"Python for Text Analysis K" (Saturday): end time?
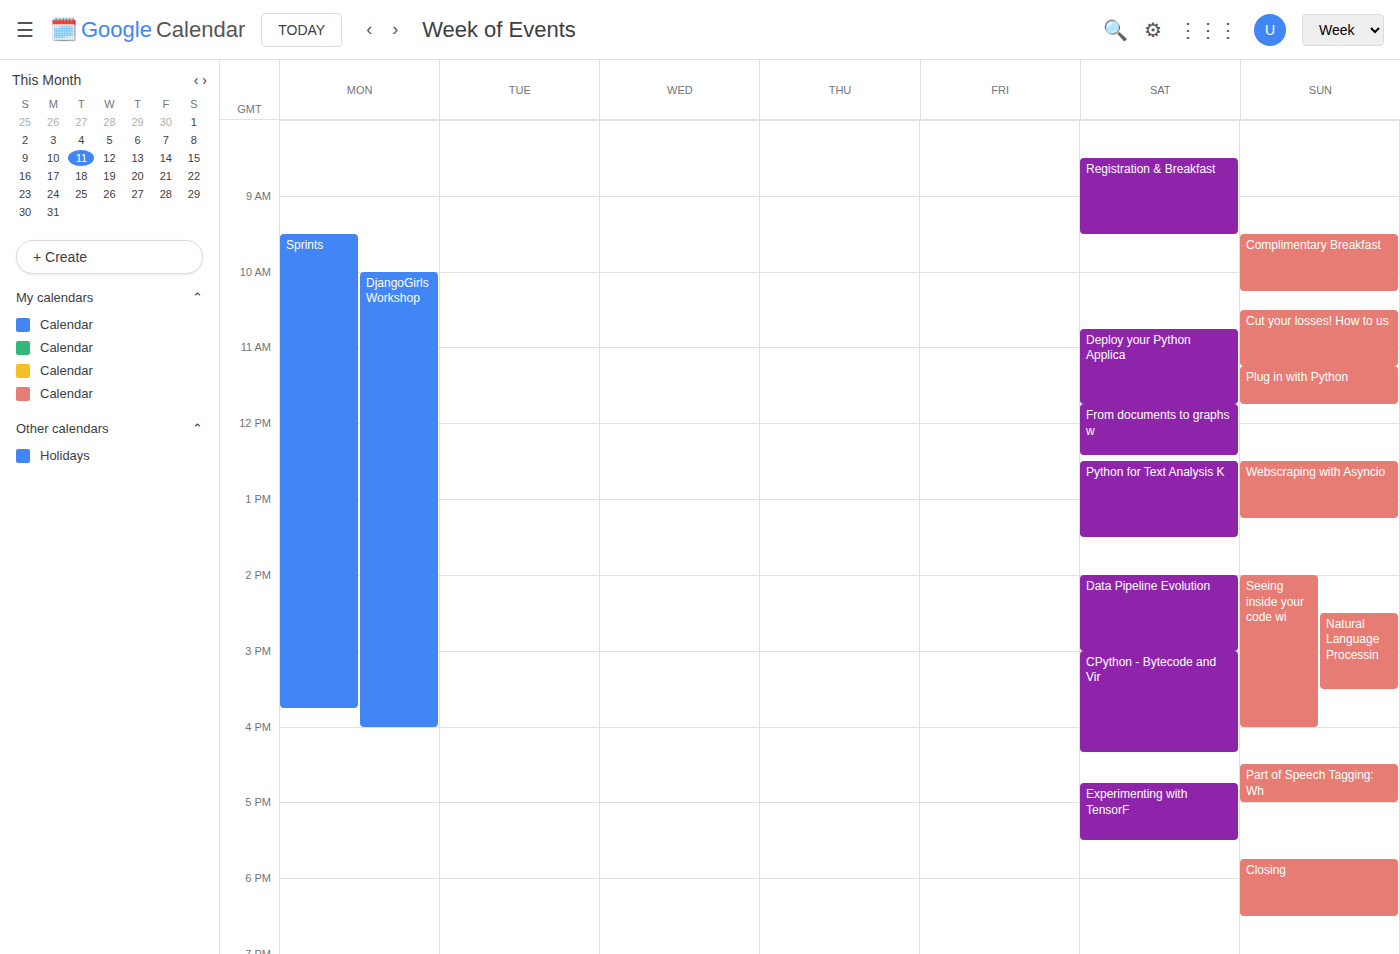
1:30 PM